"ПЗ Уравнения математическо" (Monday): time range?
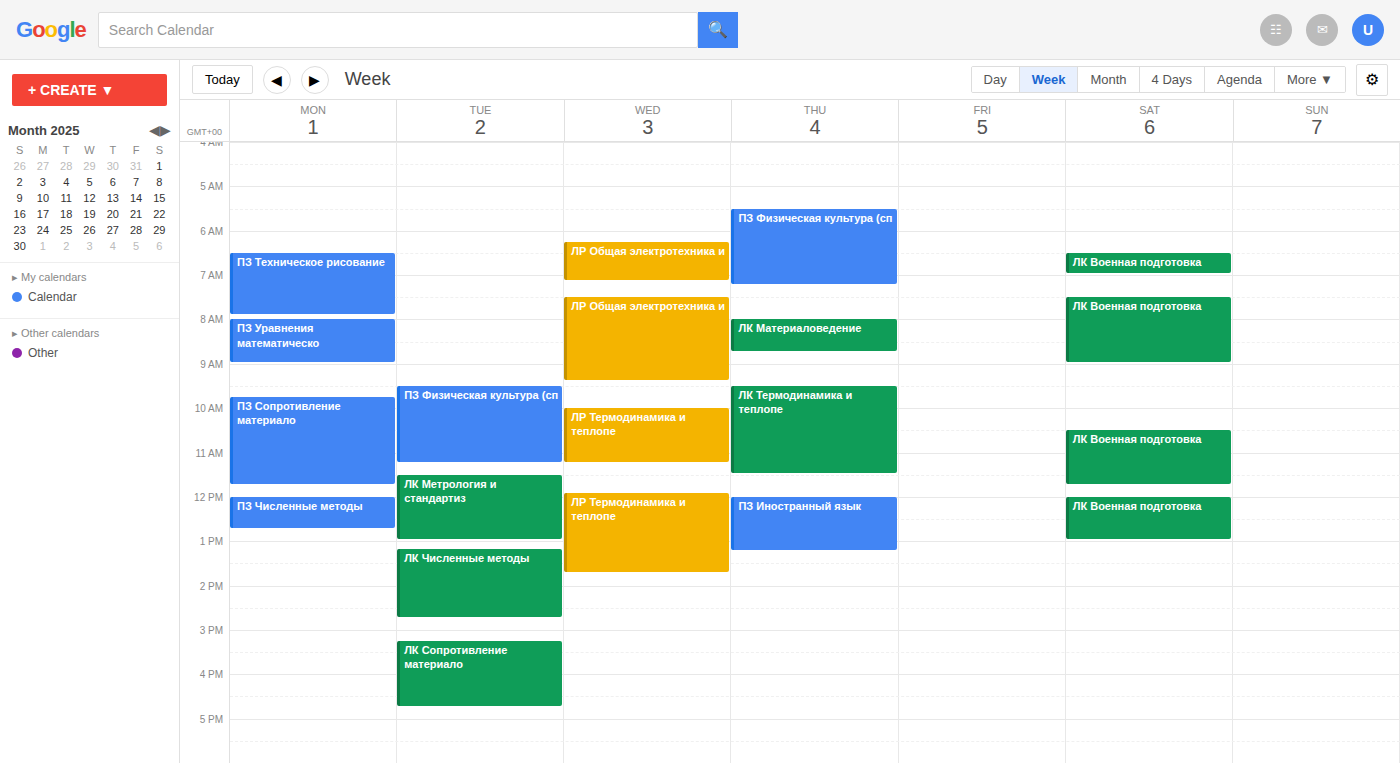
8:00 AM to 9:00 AM